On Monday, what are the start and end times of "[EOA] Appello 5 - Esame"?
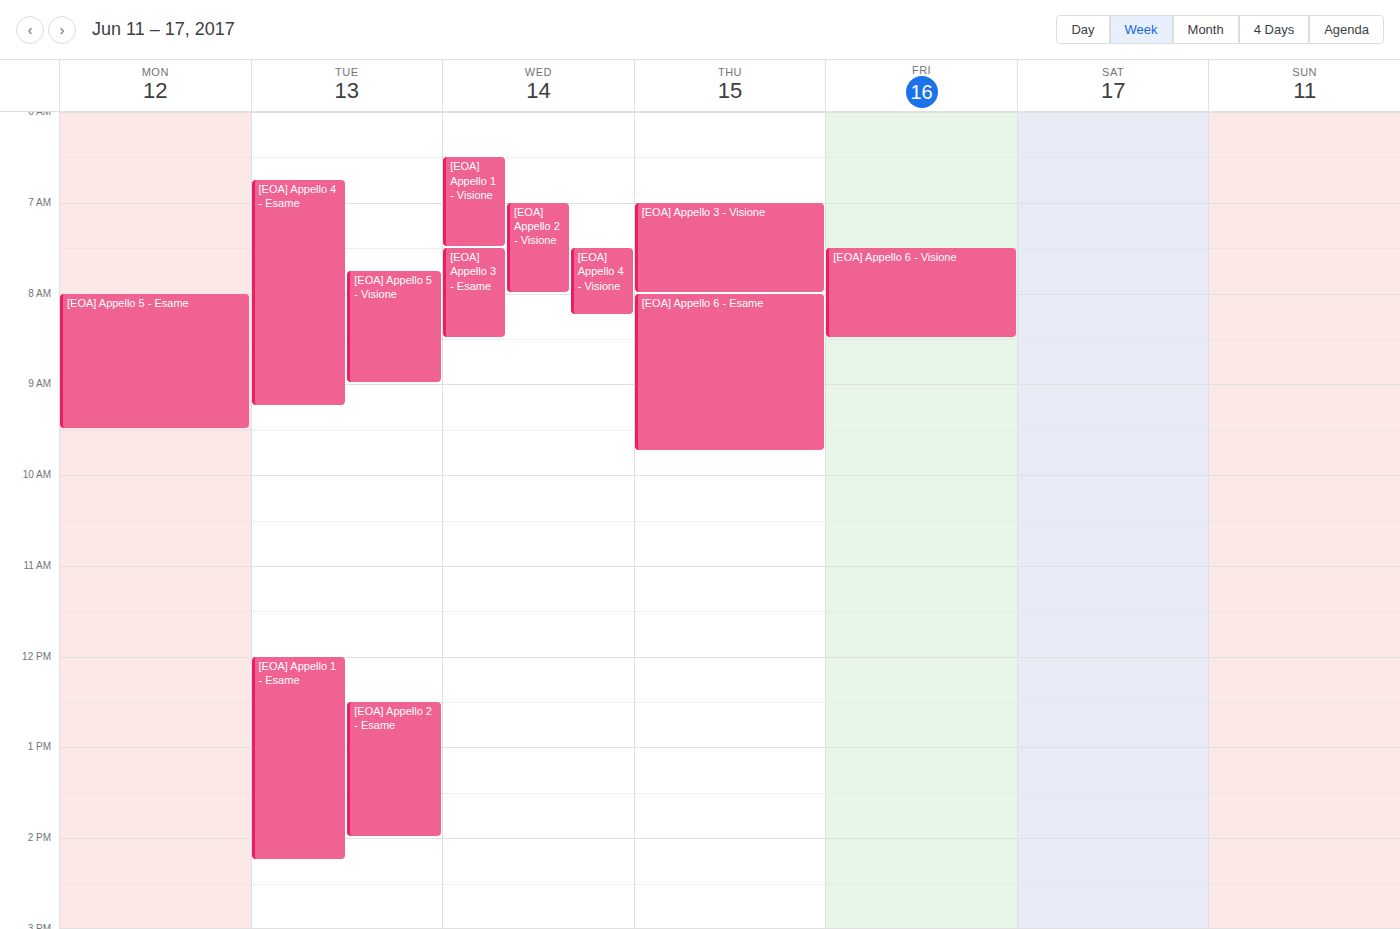
8:00 AM to 9:30 AM